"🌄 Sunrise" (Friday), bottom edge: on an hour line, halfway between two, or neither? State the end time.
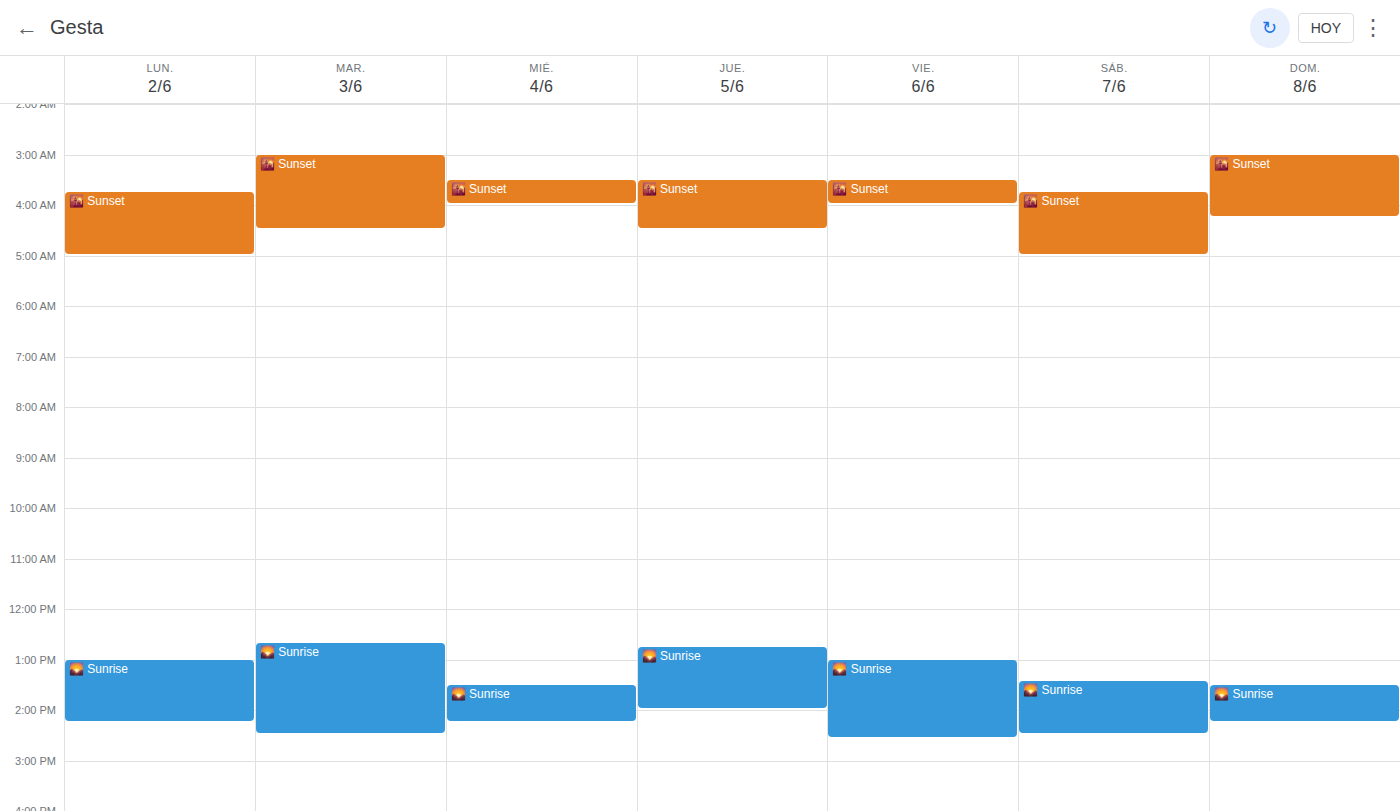
2:35 PM -- neither: 35 minutes below the 2 PM line and 25 minutes above the 3 PM line.